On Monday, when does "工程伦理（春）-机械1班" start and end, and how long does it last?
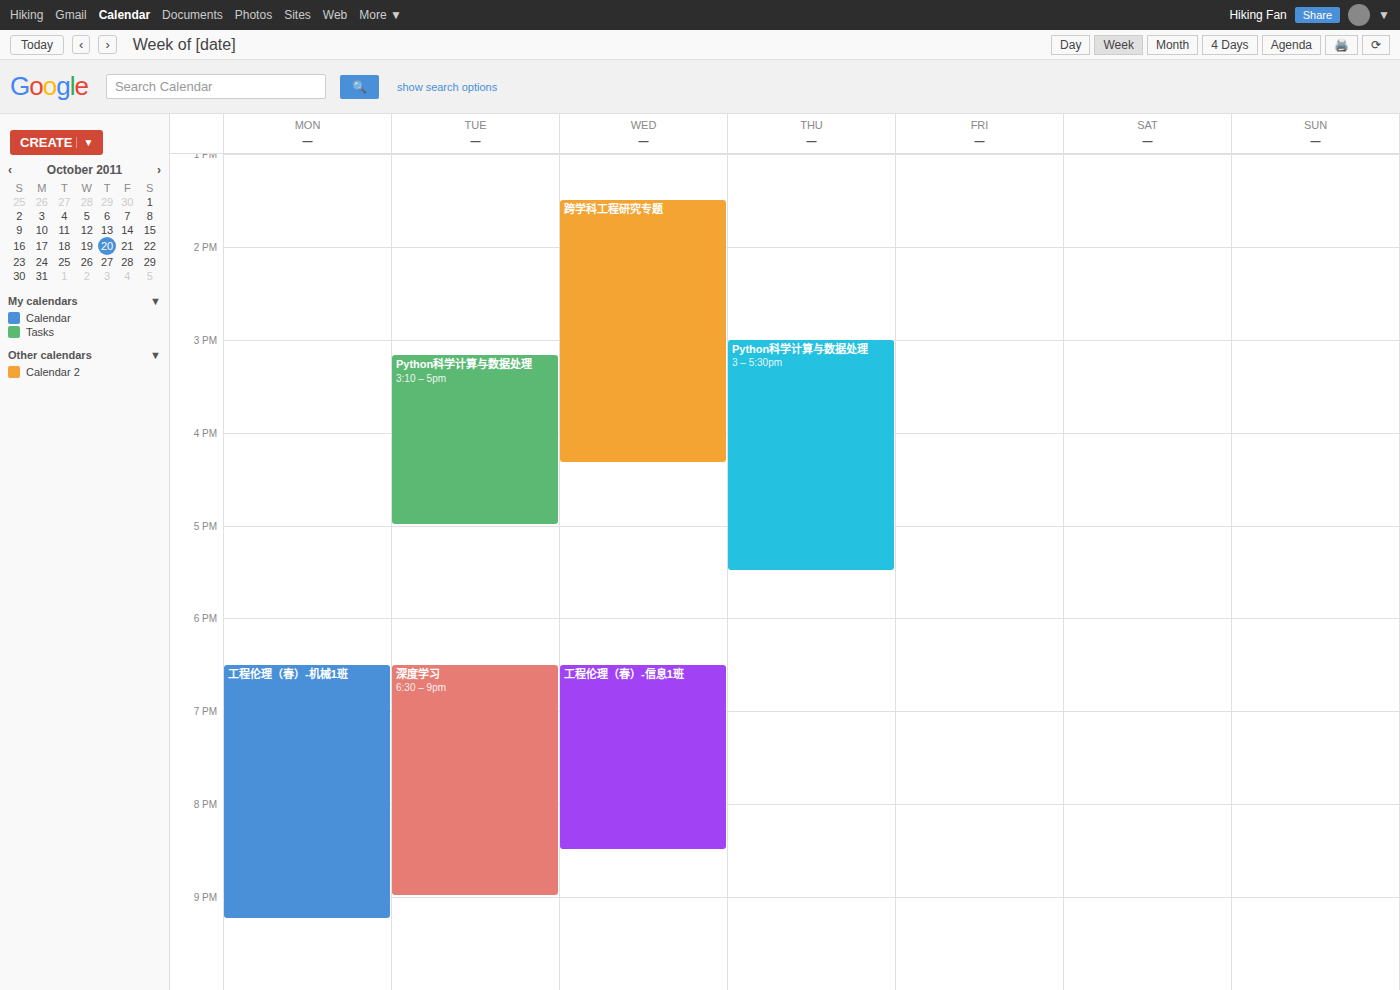
6:30 PM to 9:15 PM, 2 hours 45 minutes